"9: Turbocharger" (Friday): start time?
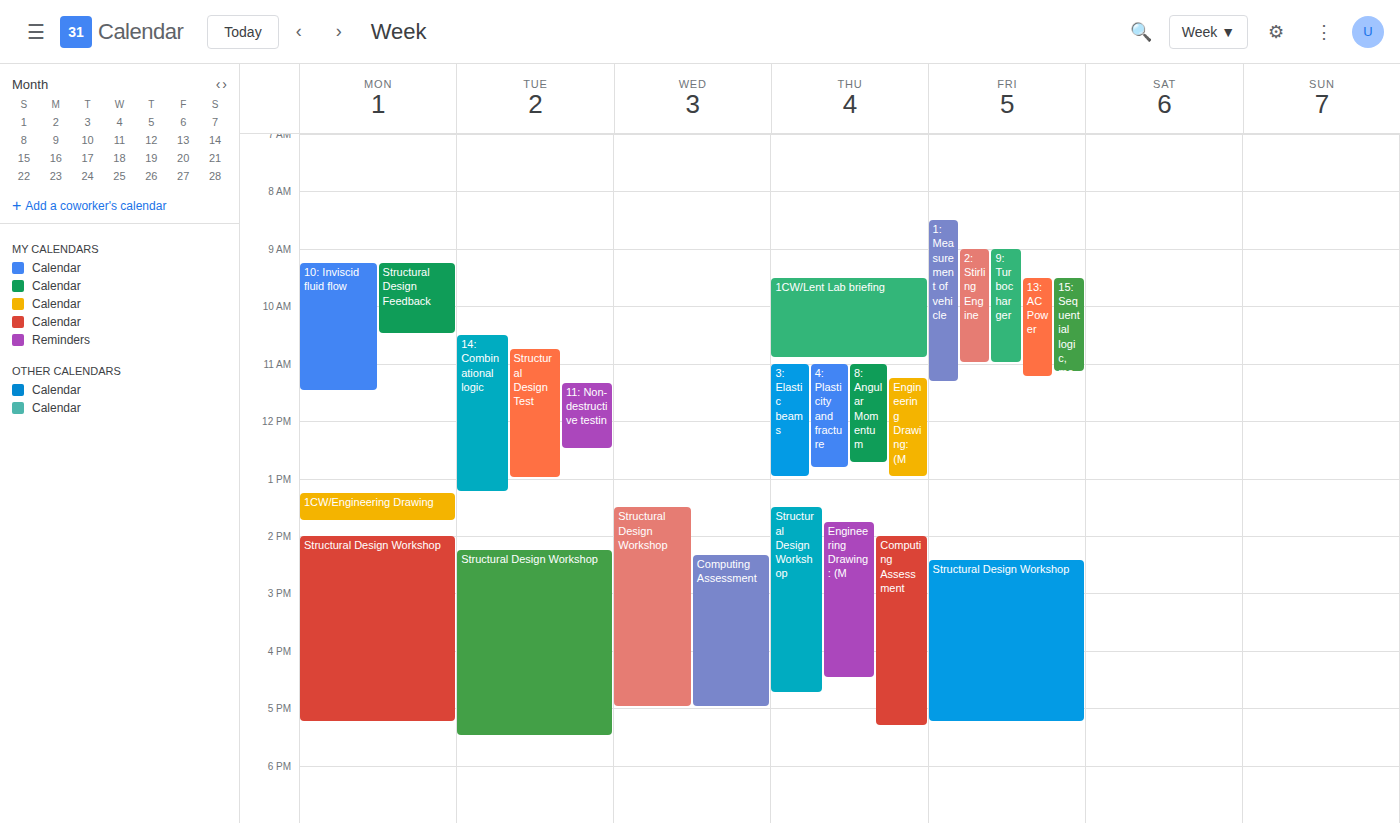
9:00 AM